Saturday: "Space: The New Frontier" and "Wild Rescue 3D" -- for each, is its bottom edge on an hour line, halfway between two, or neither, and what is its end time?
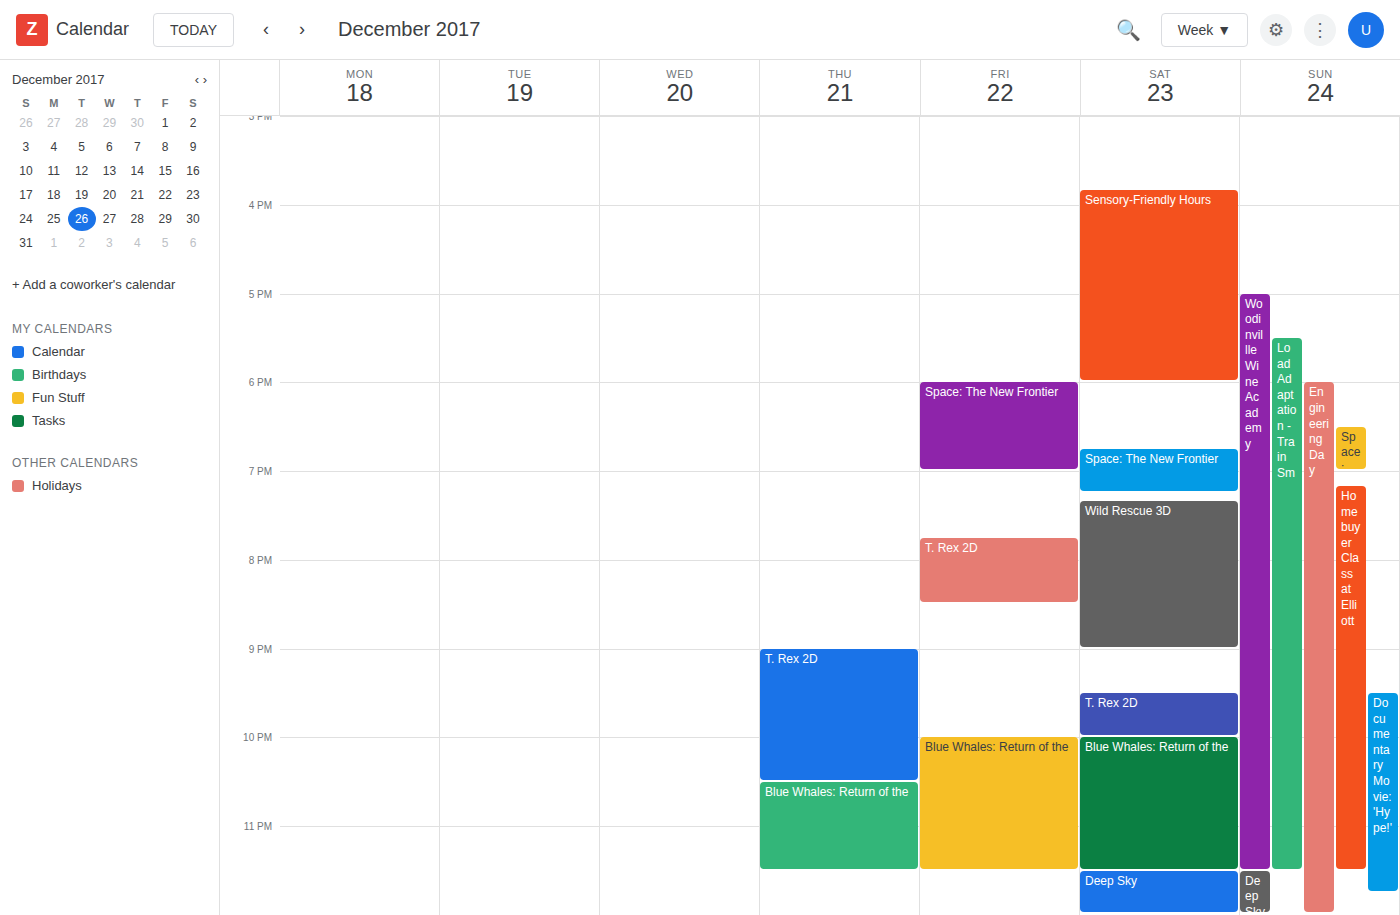
"Space: The New Frontier": 7:15 PM, neither: a quarter of the way from the 7 PM line to the 8 PM line. "Wild Rescue 3D": 9:00 PM, exactly on the 9 PM line.